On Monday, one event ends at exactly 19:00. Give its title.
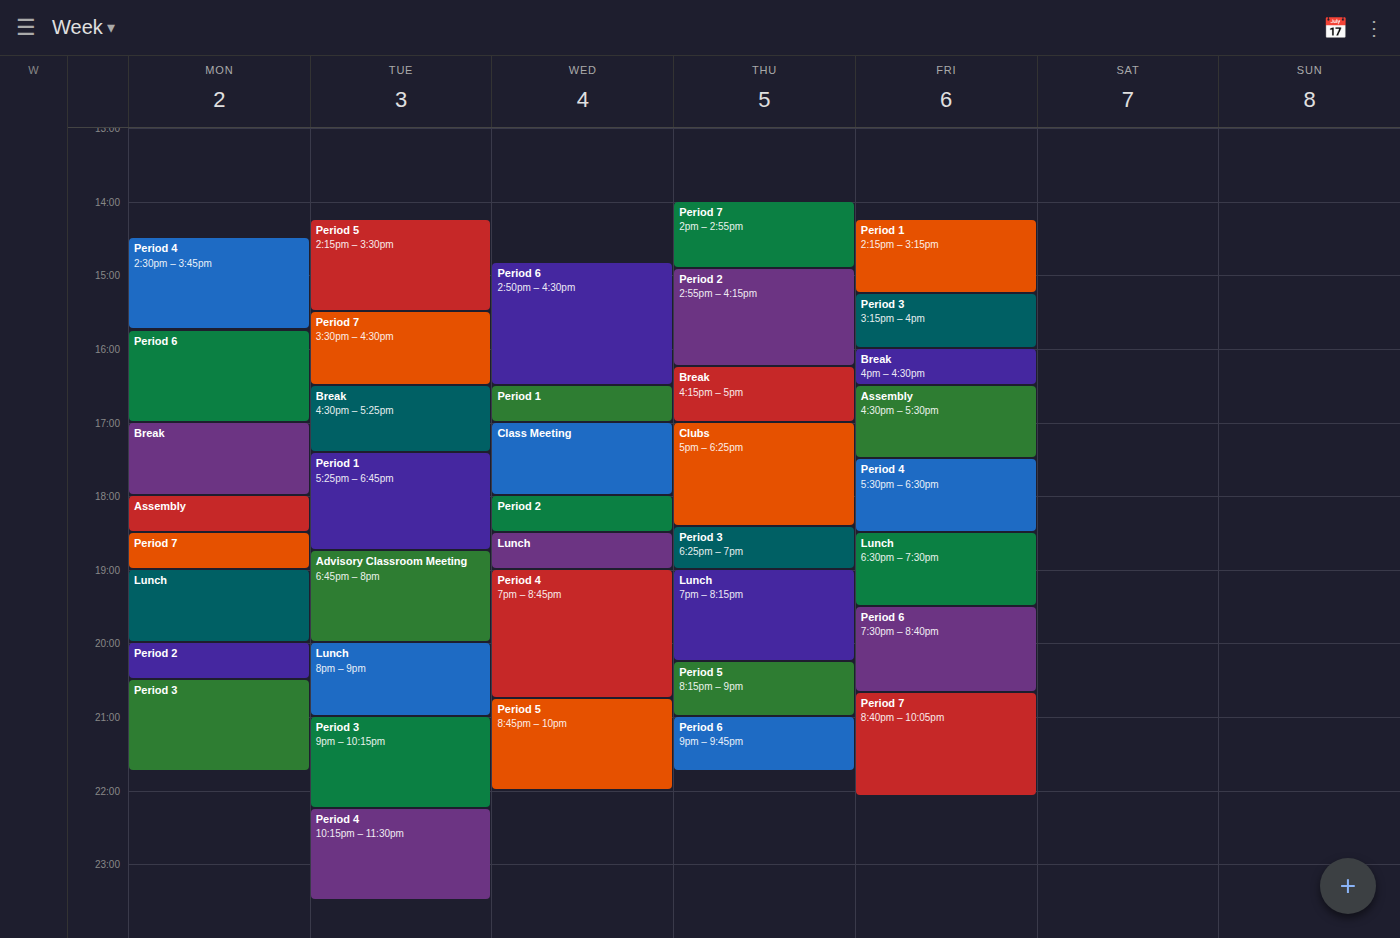
"Period 7"